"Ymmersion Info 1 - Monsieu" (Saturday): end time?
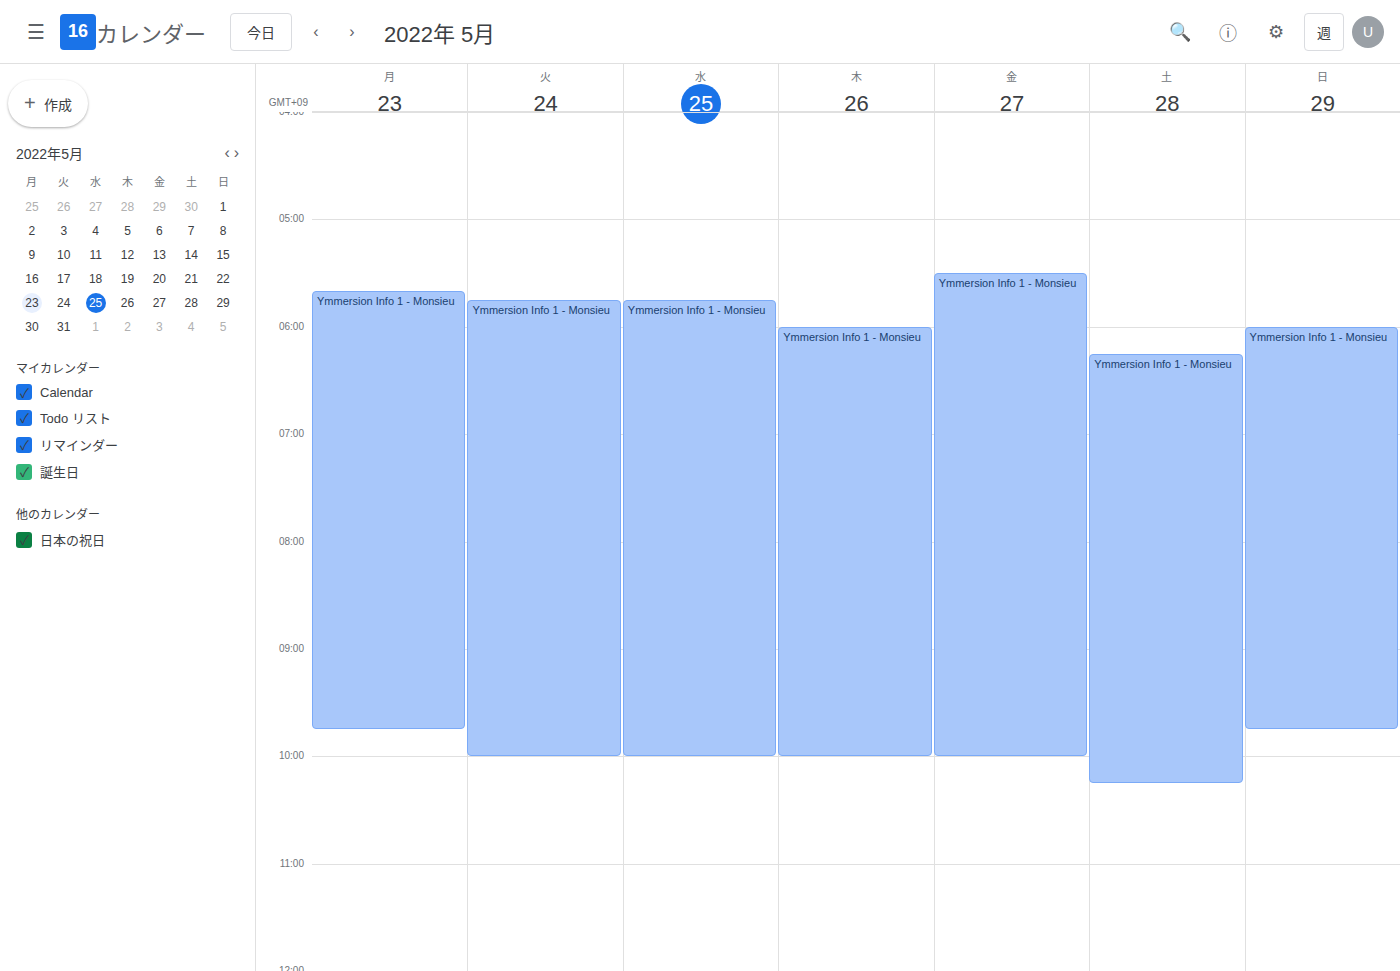
10:15